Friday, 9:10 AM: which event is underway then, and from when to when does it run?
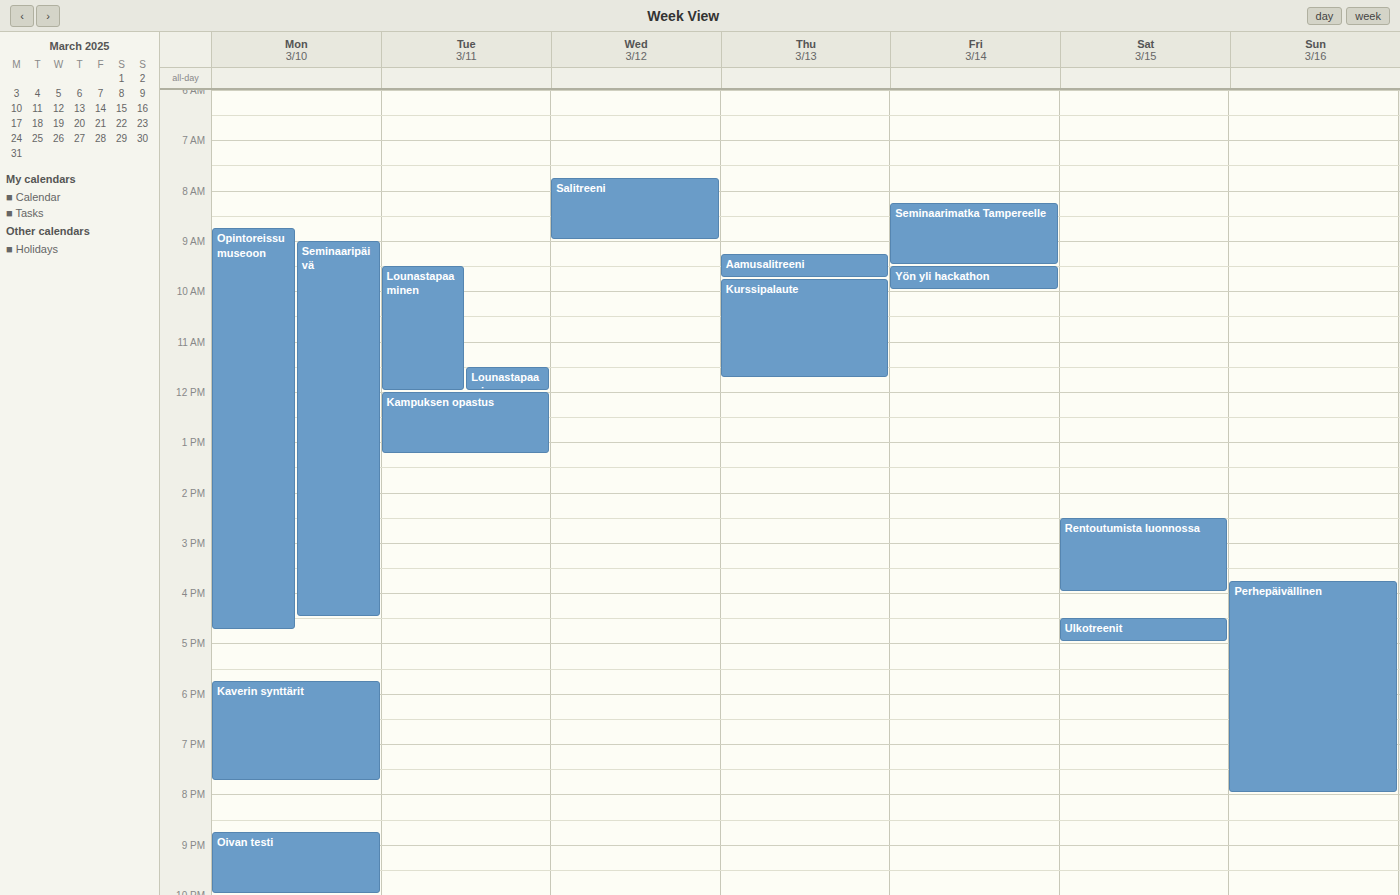
"Seminaarimatka Tampereelle", 8:15 AM to 9:30 AM